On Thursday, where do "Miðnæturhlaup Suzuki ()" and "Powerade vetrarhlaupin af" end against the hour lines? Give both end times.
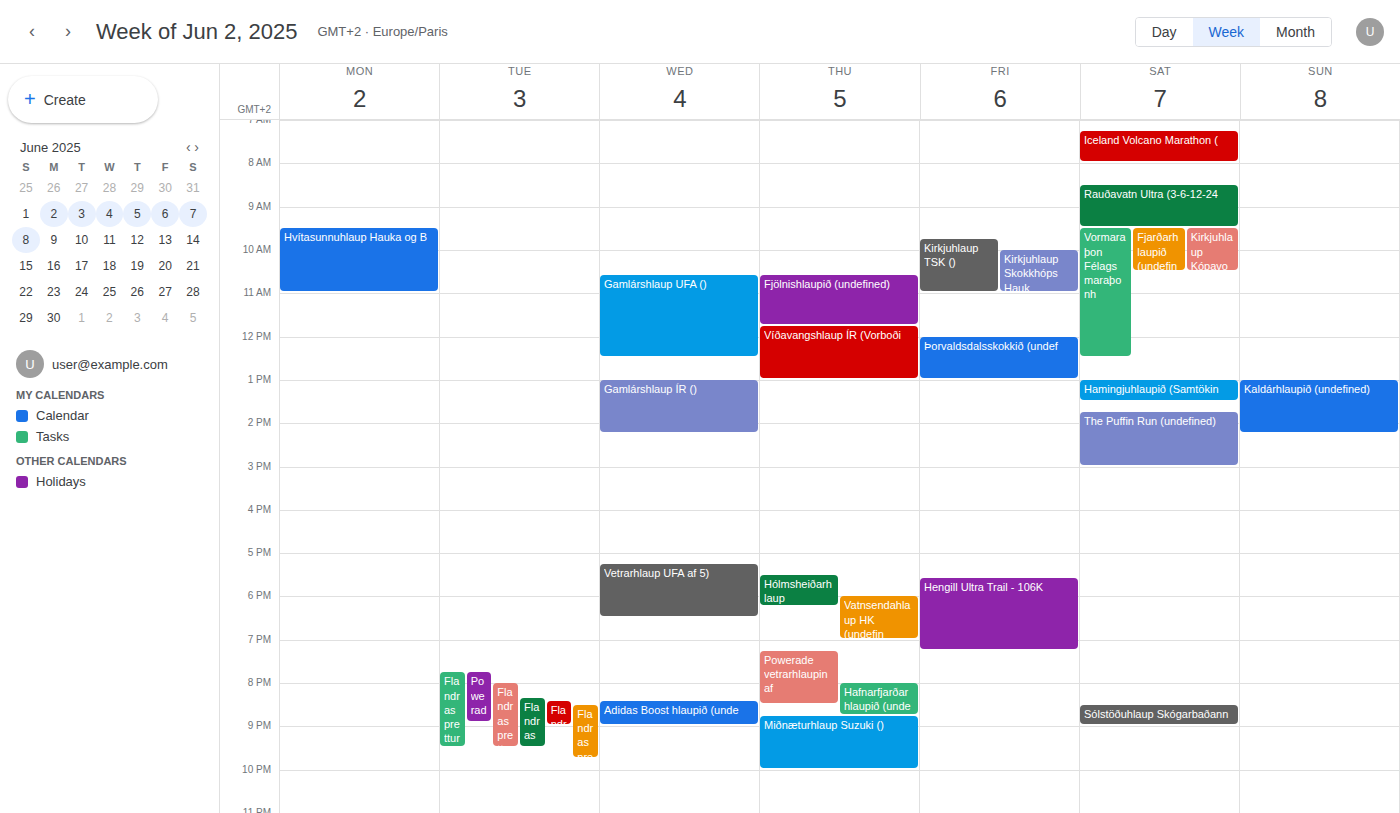
"Miðnæturhlaup Suzuki ()": 10:00 PM, exactly on the 10 PM line. "Powerade vetrarhlaupin af": 8:30 PM, halfway between the 8 PM and 9 PM lines.